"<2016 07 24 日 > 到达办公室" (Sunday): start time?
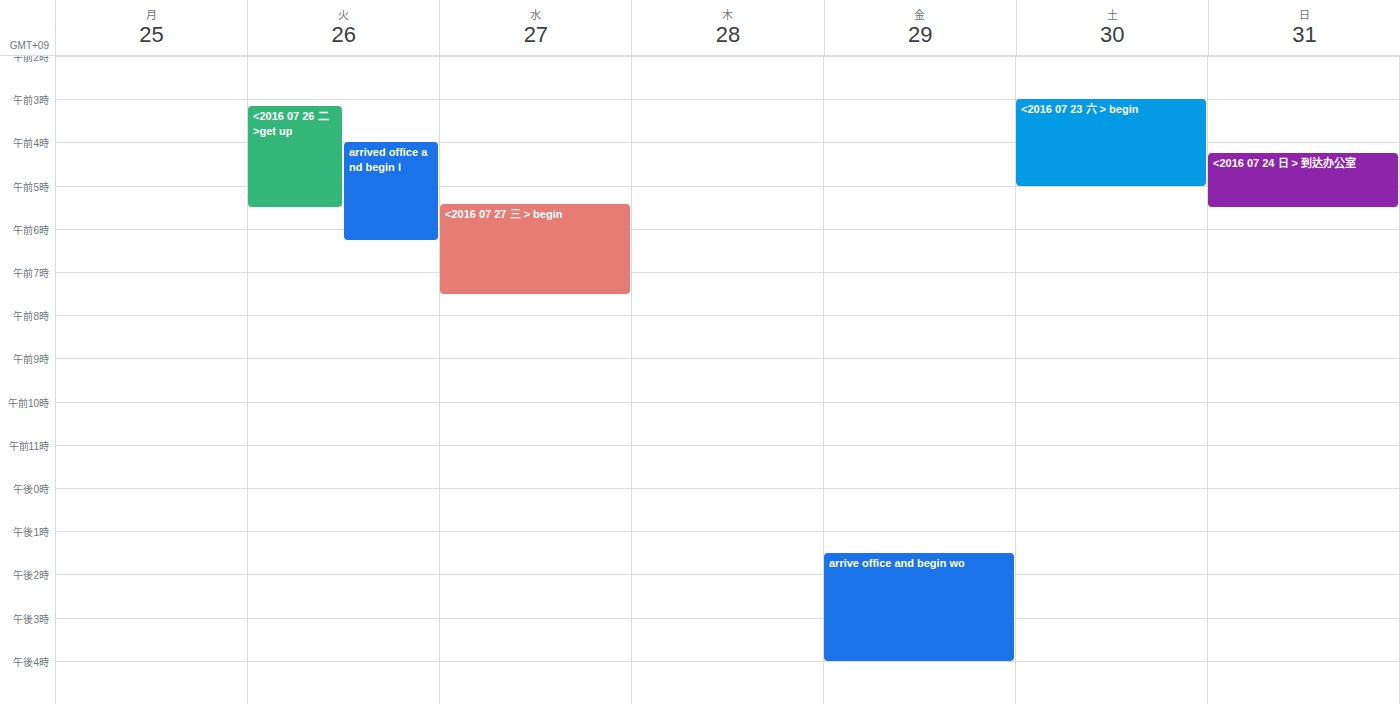
4:15 AM